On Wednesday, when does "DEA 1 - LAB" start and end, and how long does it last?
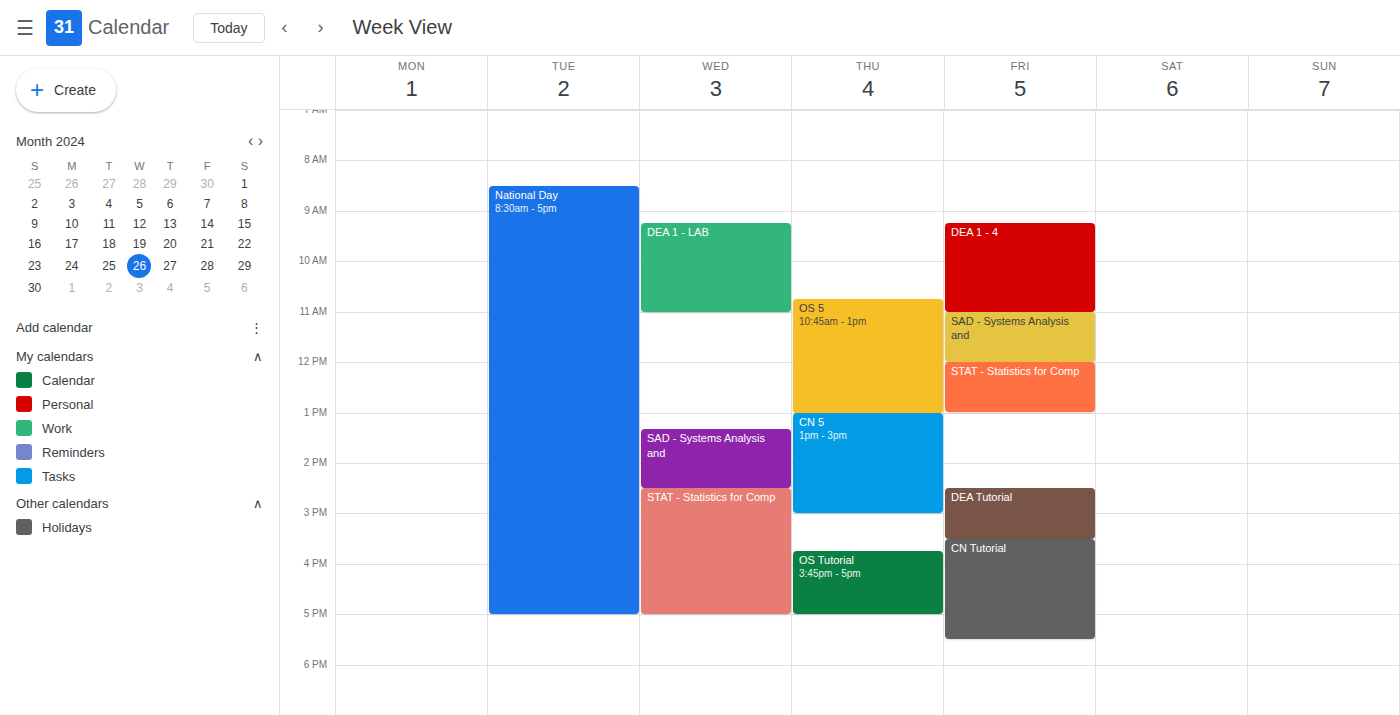
9:15 AM to 11:00 AM, 1 hour 45 minutes